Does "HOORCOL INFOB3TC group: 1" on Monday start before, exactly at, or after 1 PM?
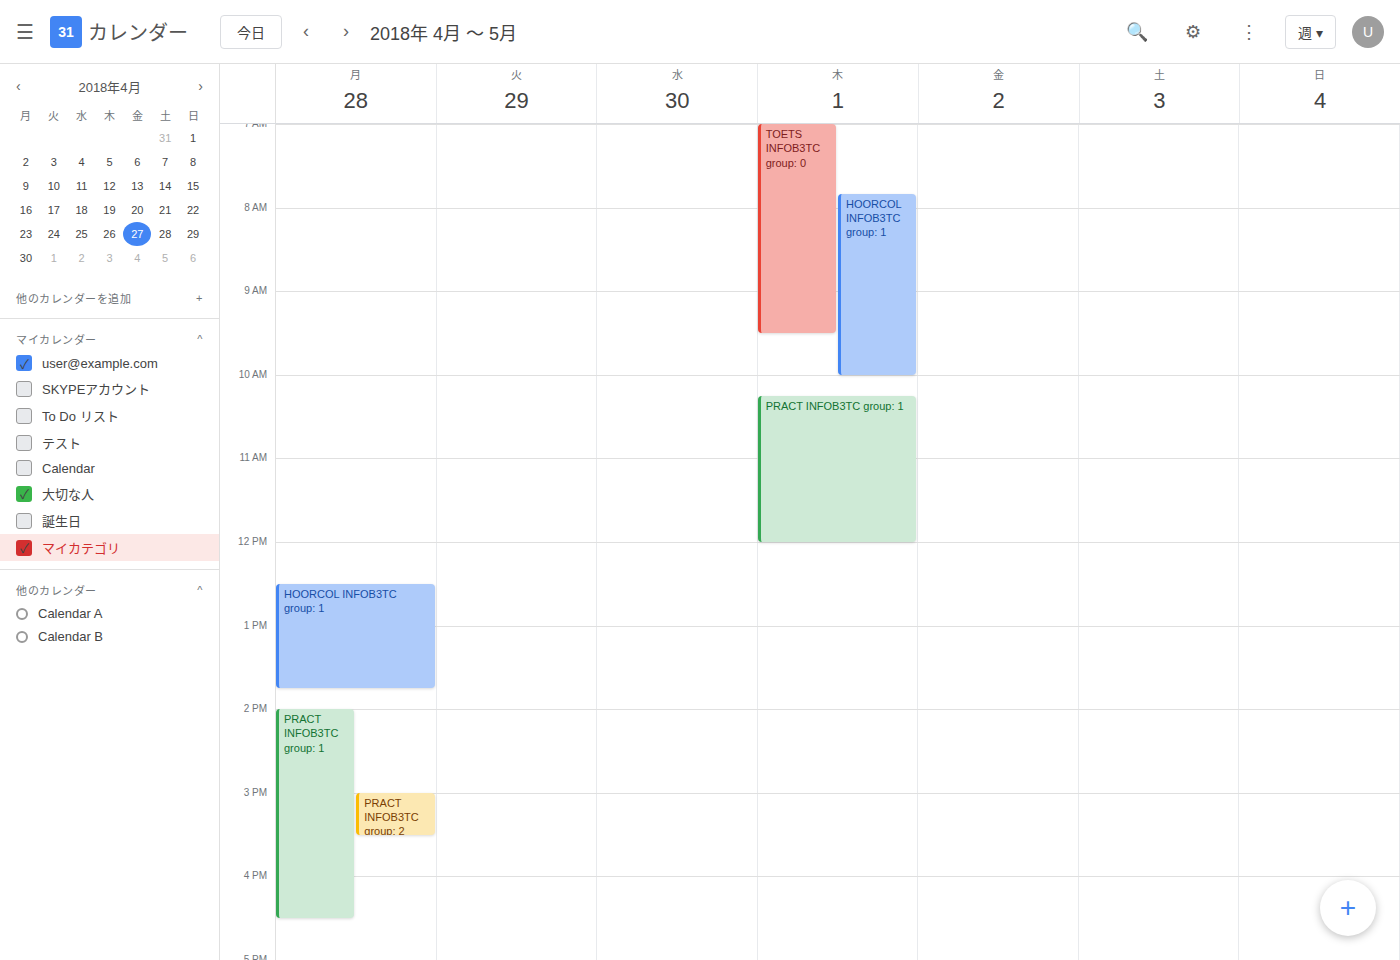
12:30 PM -- before 1 PM, 30 minutes above the 1 PM line.